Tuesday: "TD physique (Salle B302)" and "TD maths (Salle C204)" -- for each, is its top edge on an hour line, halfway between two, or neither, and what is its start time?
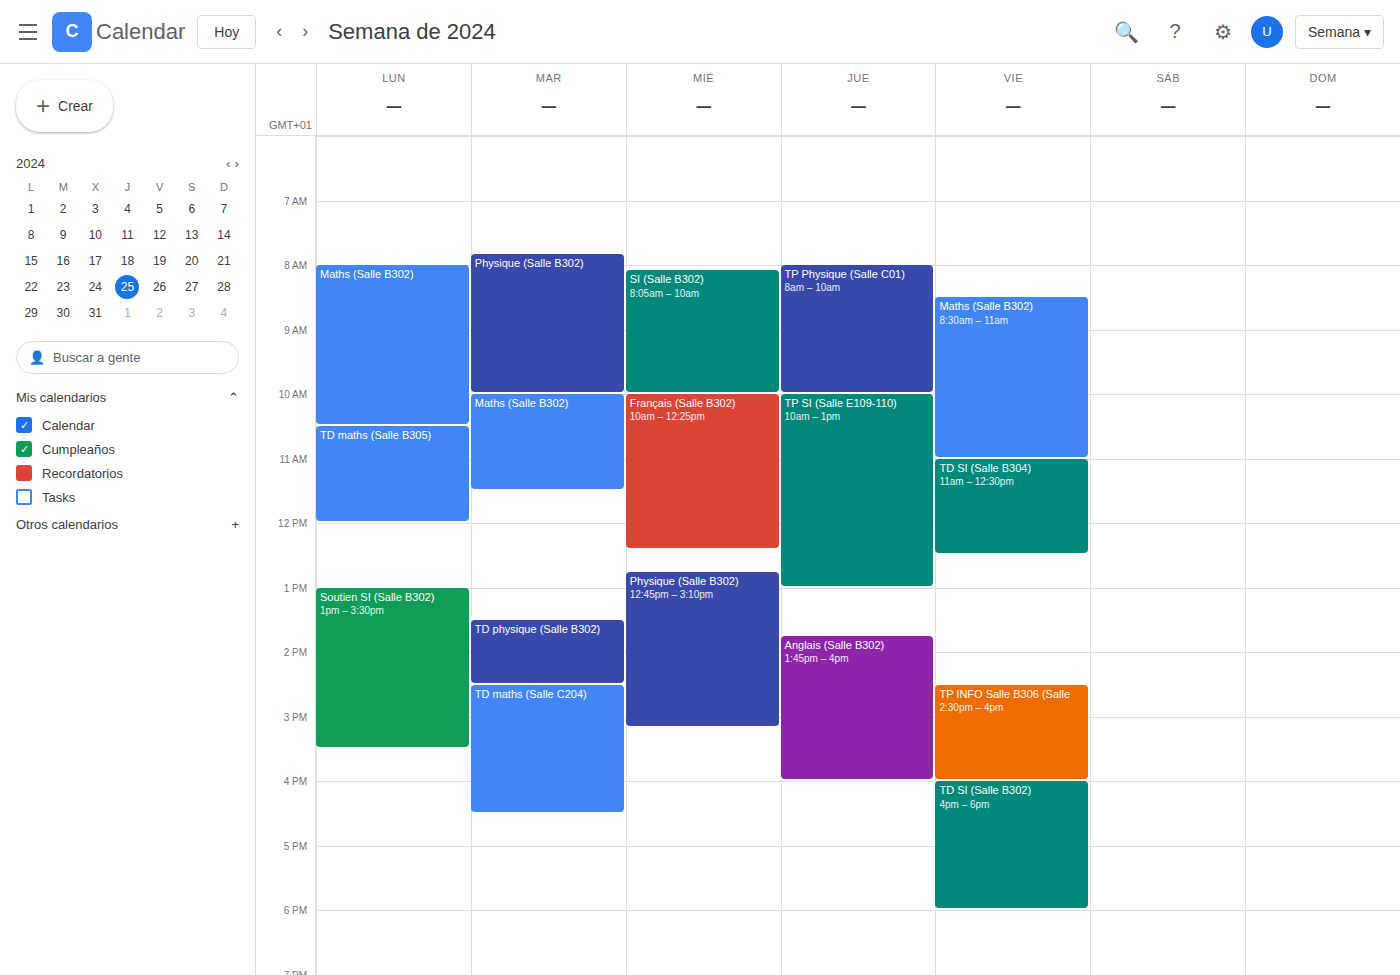
"TD physique (Salle B302)": 1:30 PM, halfway between the 1 PM and 2 PM lines. "TD maths (Salle C204)": 2:30 PM, halfway between the 2 PM and 3 PM lines.